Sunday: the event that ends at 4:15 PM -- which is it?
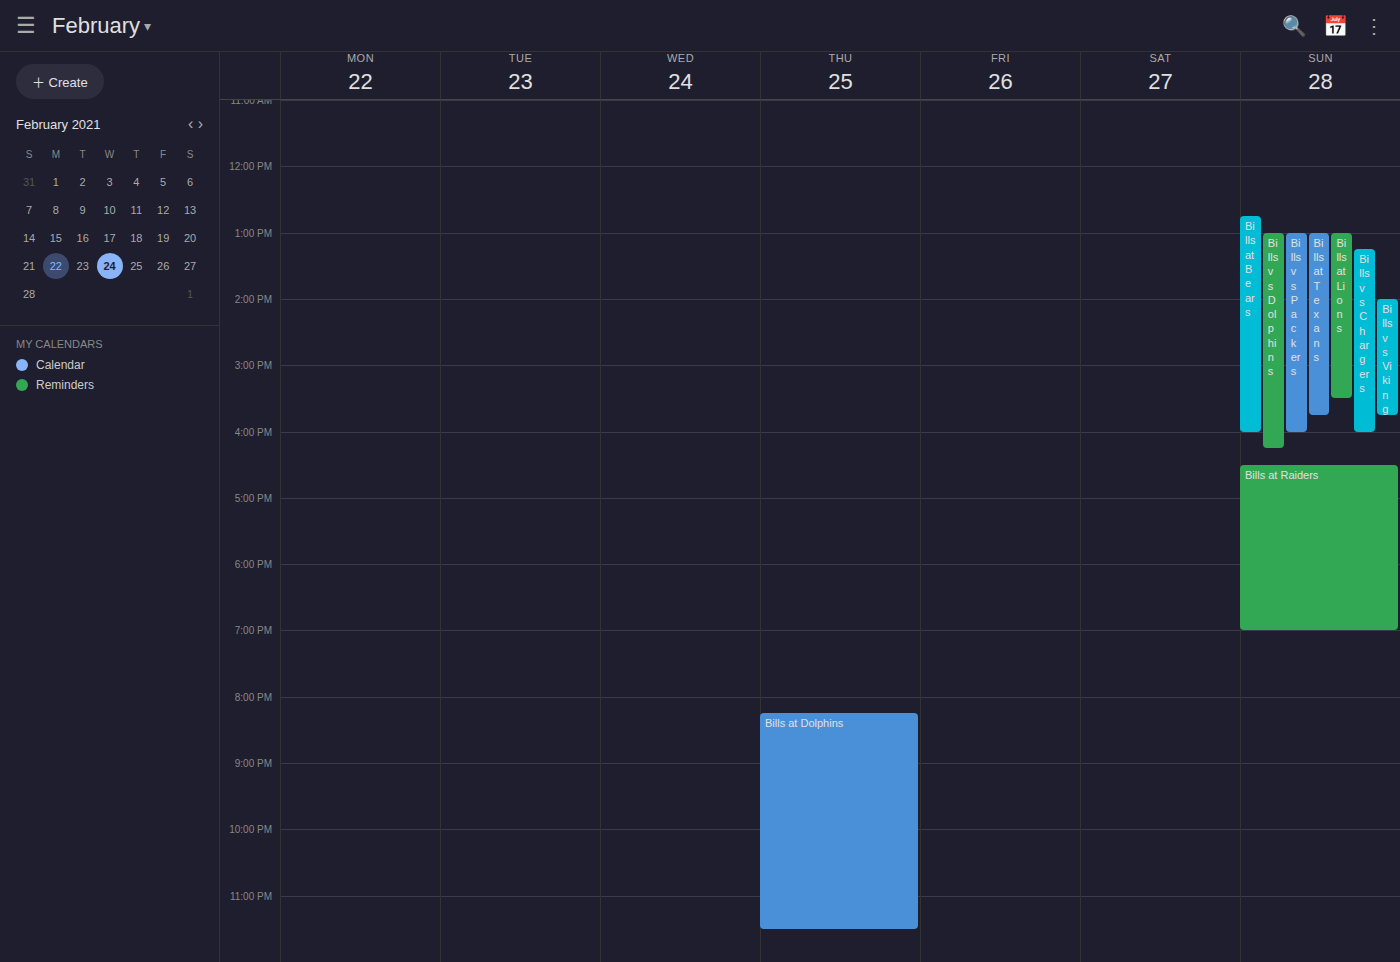
"Bills vs Dolphins"